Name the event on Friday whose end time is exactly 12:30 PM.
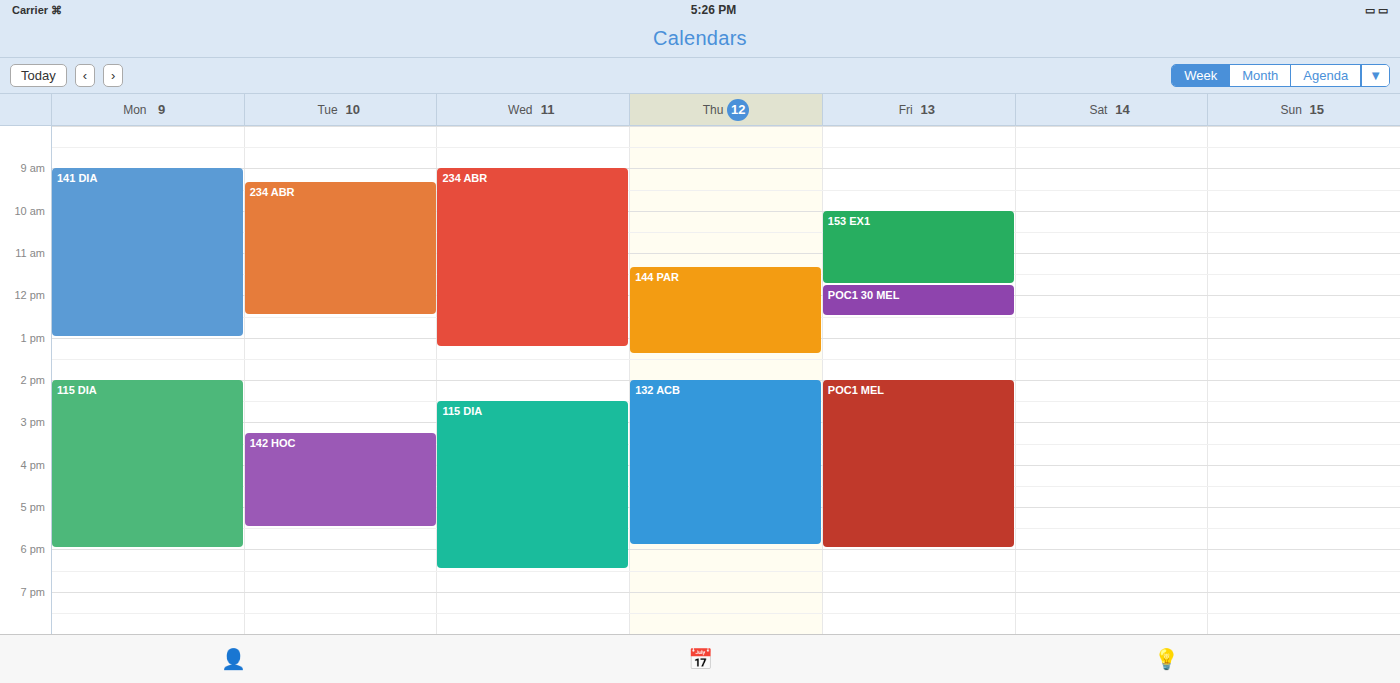
"POC1 30 MEL"